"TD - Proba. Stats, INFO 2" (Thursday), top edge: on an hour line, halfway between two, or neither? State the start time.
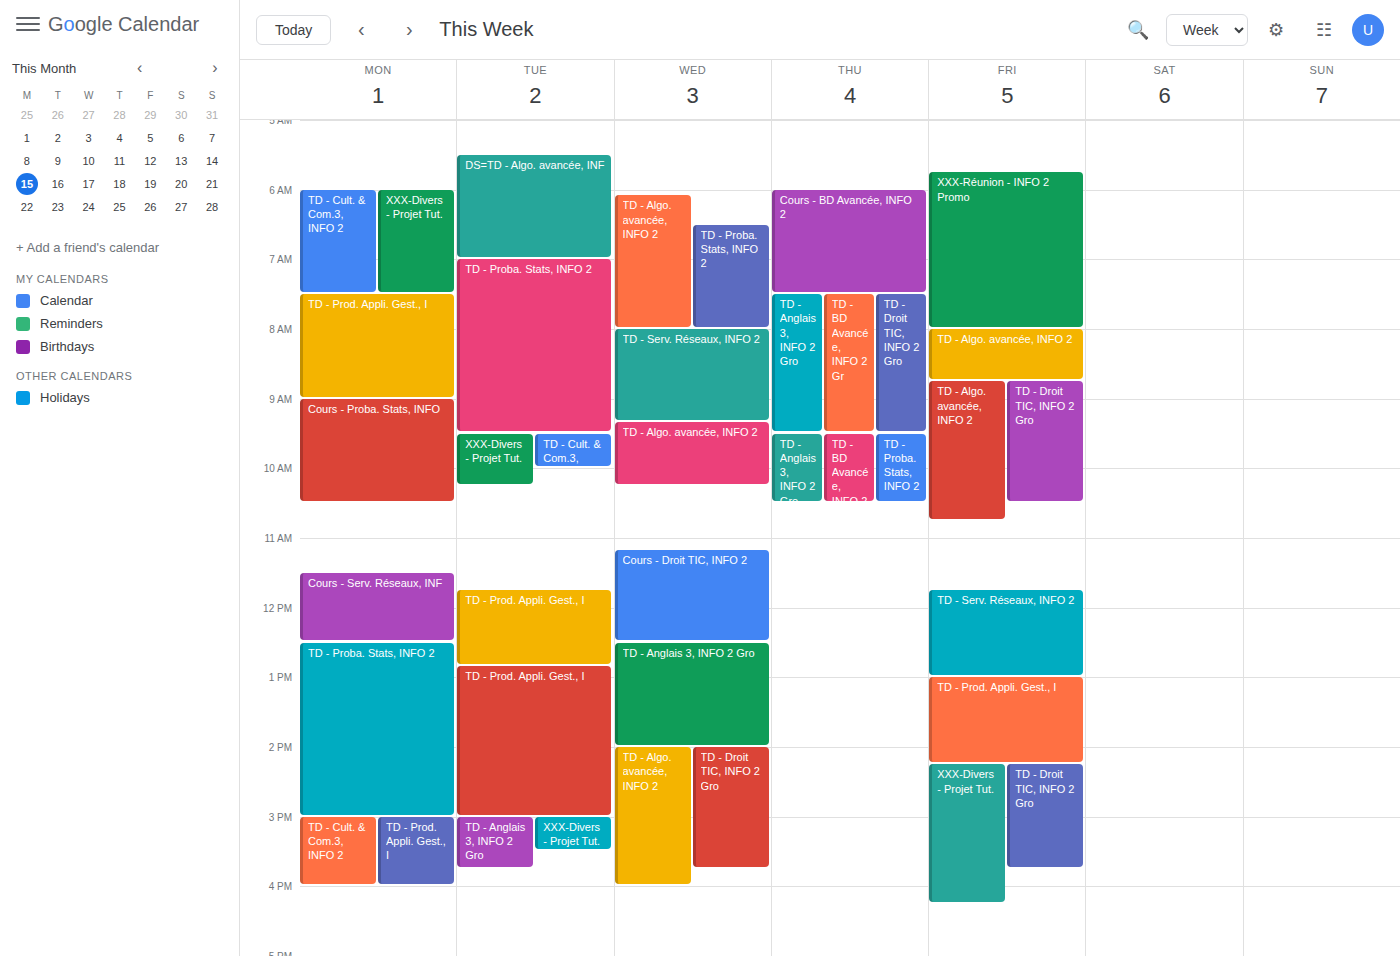
09:30 -- halfway between the 09:00 and 10:00 lines.